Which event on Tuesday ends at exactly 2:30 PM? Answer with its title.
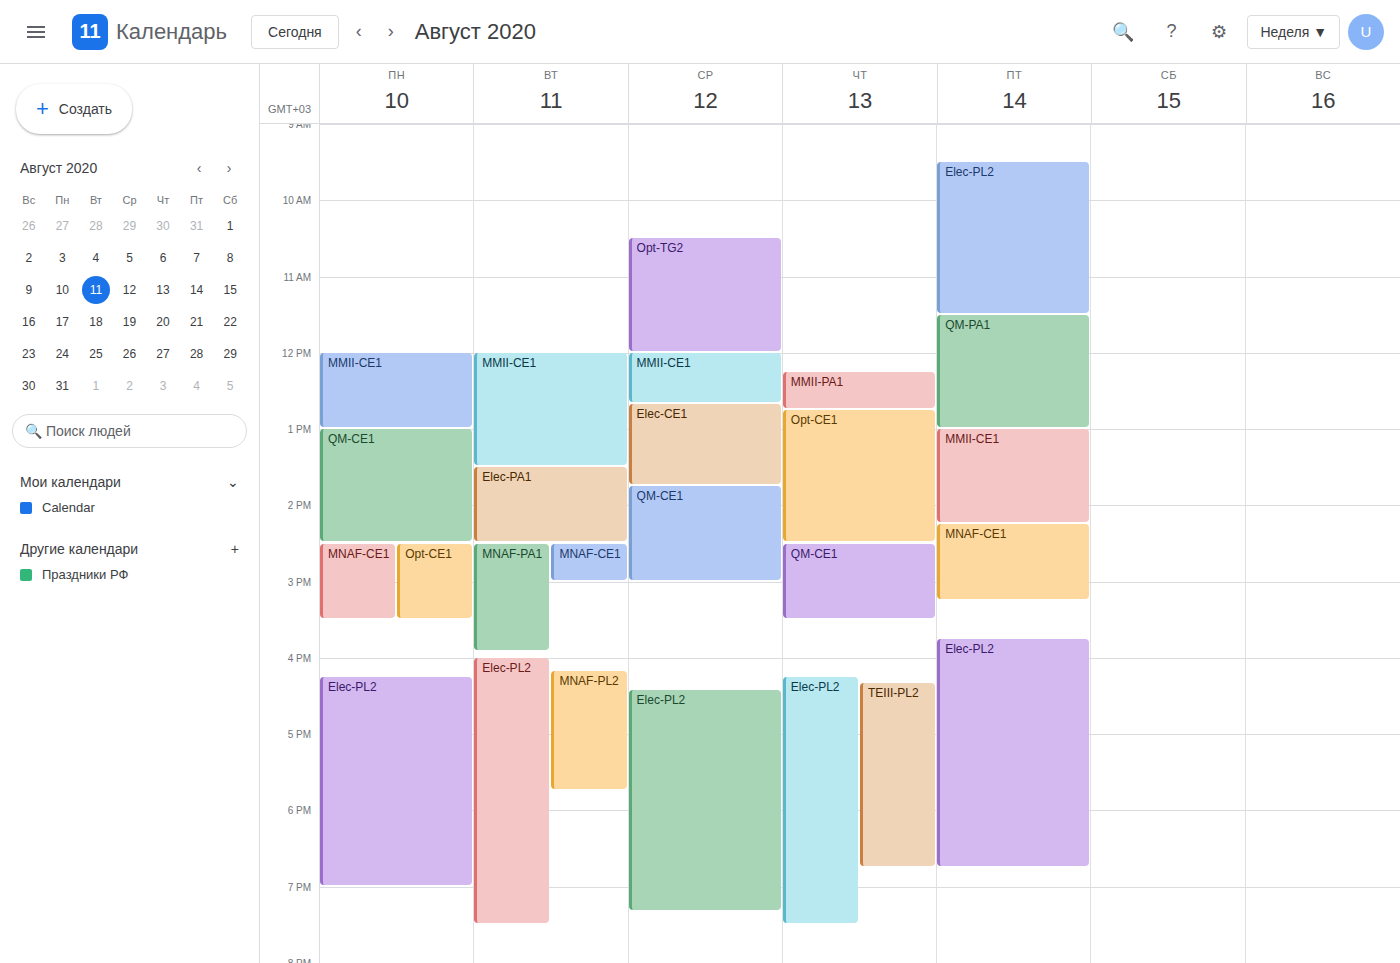
"Elec-PA1"